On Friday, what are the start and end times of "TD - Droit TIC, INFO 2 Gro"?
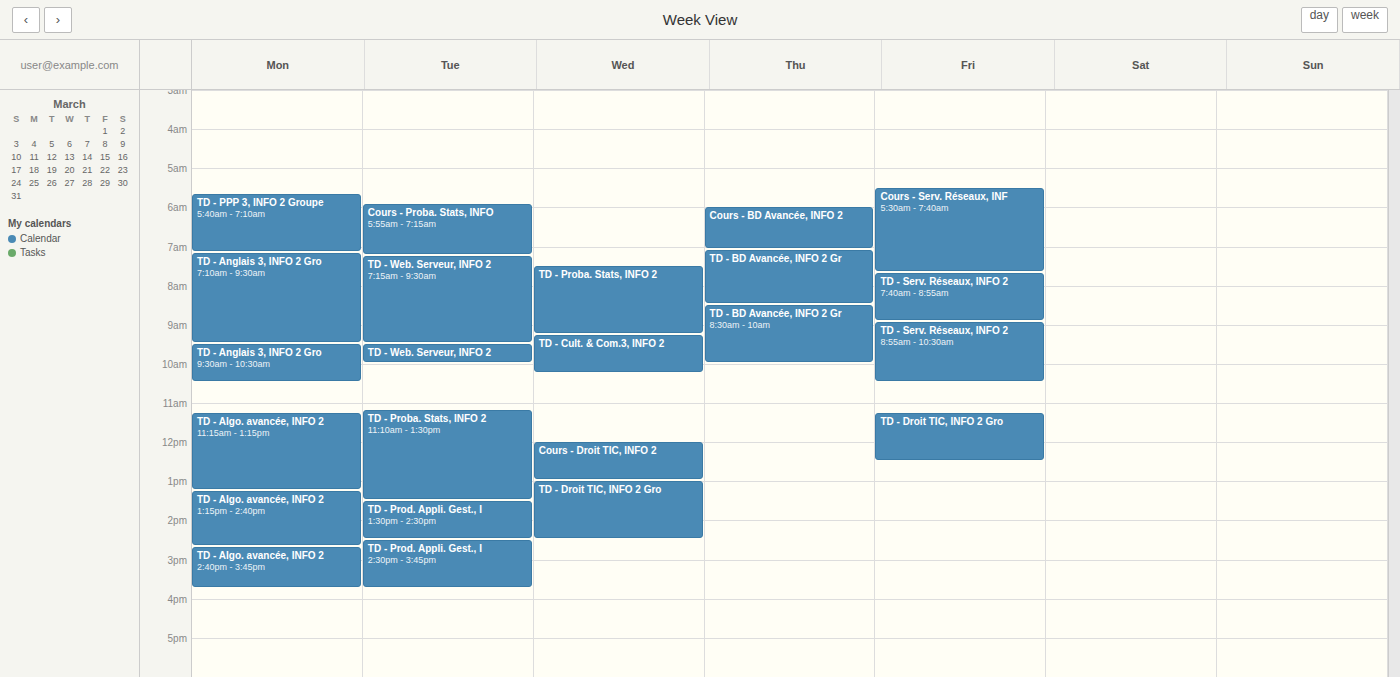
11:15 AM to 12:30 PM